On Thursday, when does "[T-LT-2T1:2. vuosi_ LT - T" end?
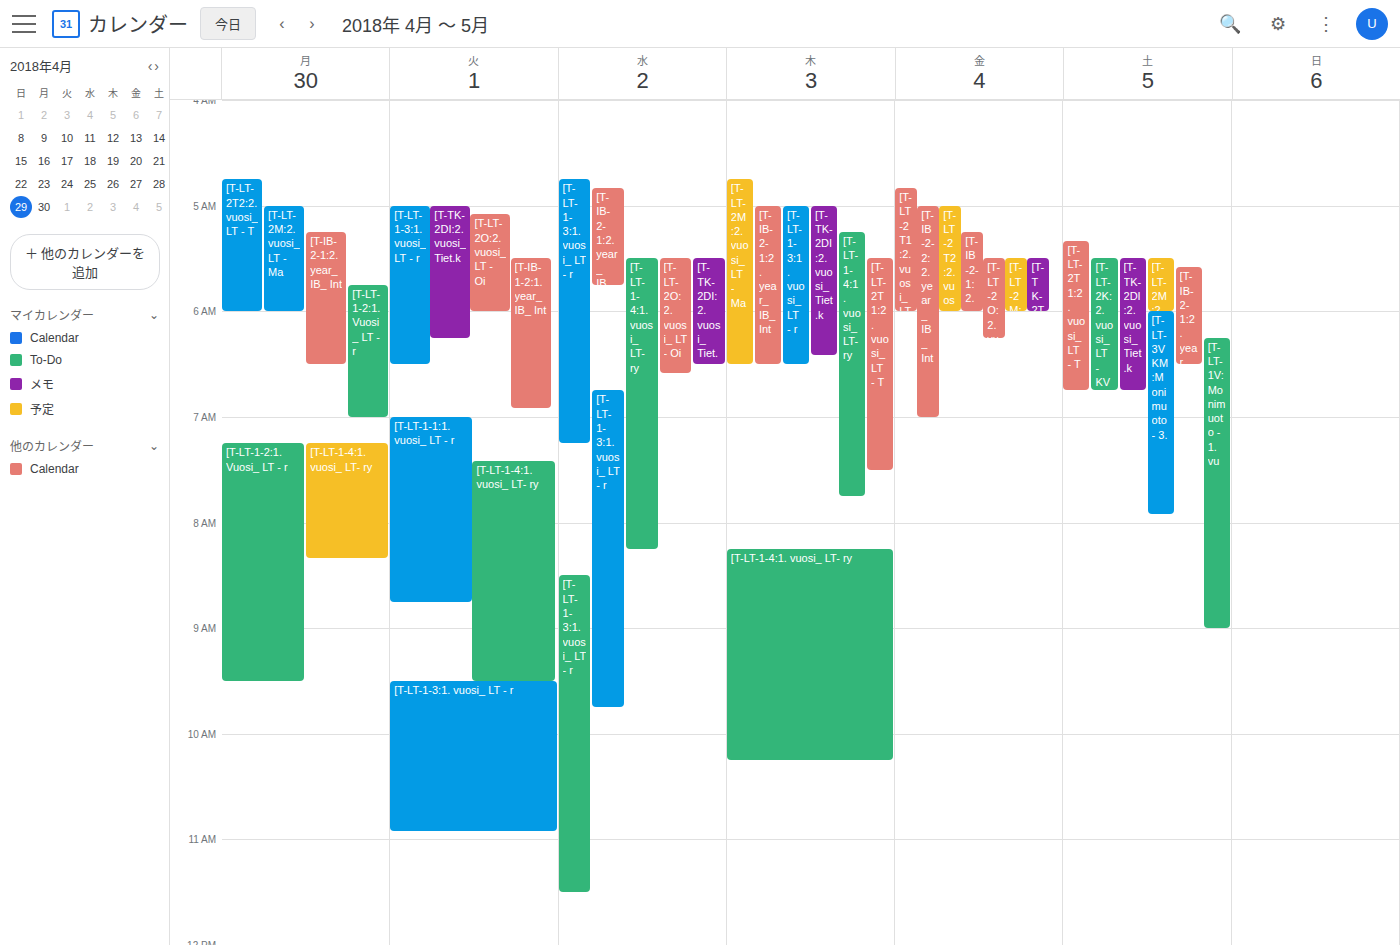
07:30